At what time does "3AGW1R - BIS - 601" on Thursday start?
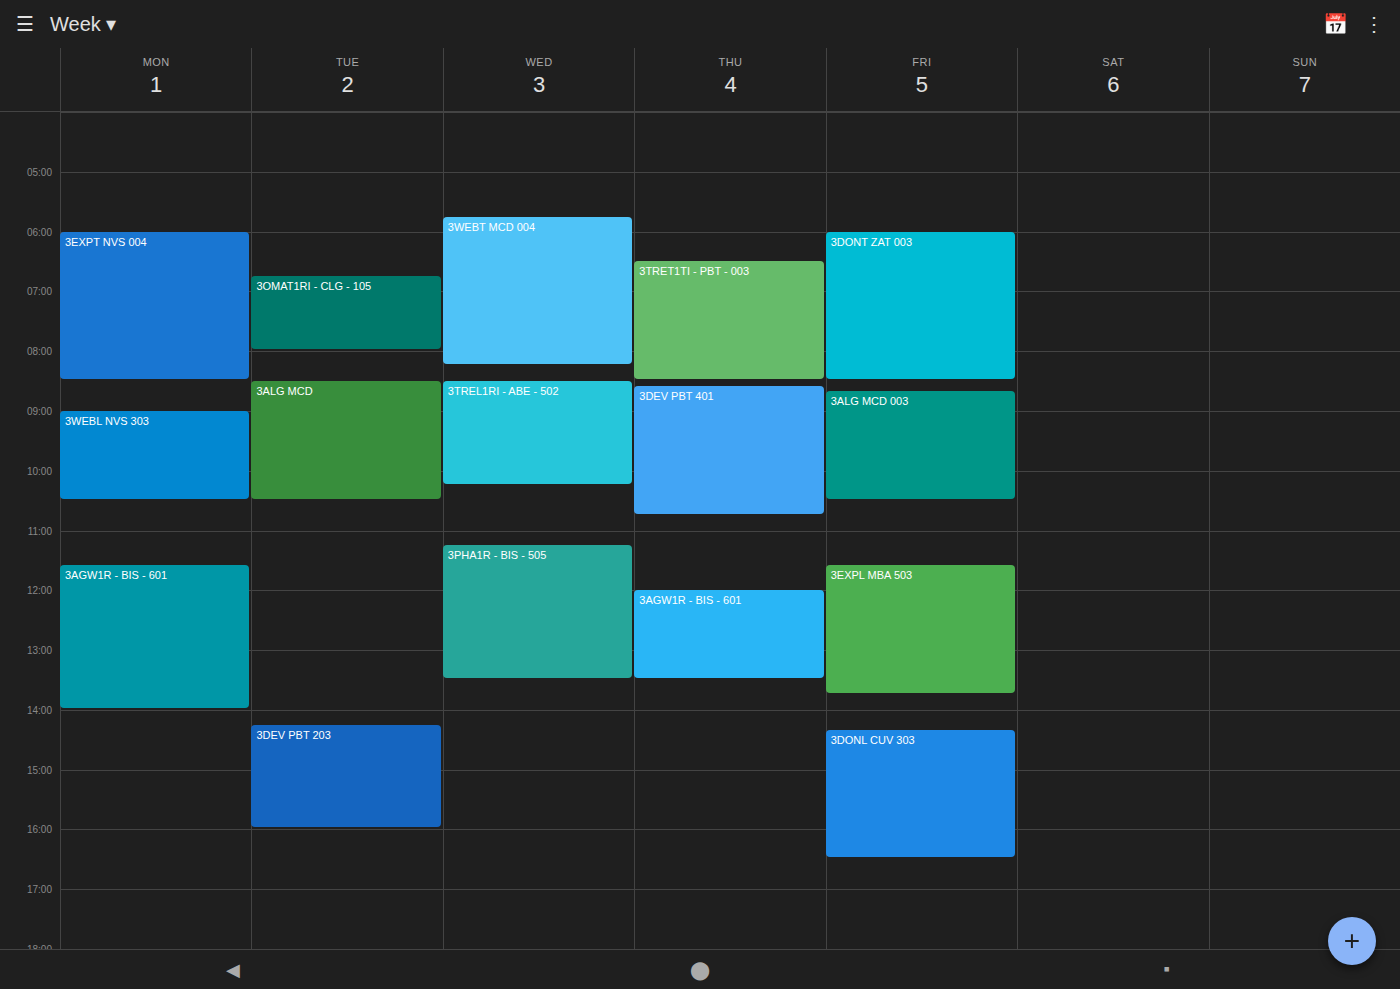
12:00 PM